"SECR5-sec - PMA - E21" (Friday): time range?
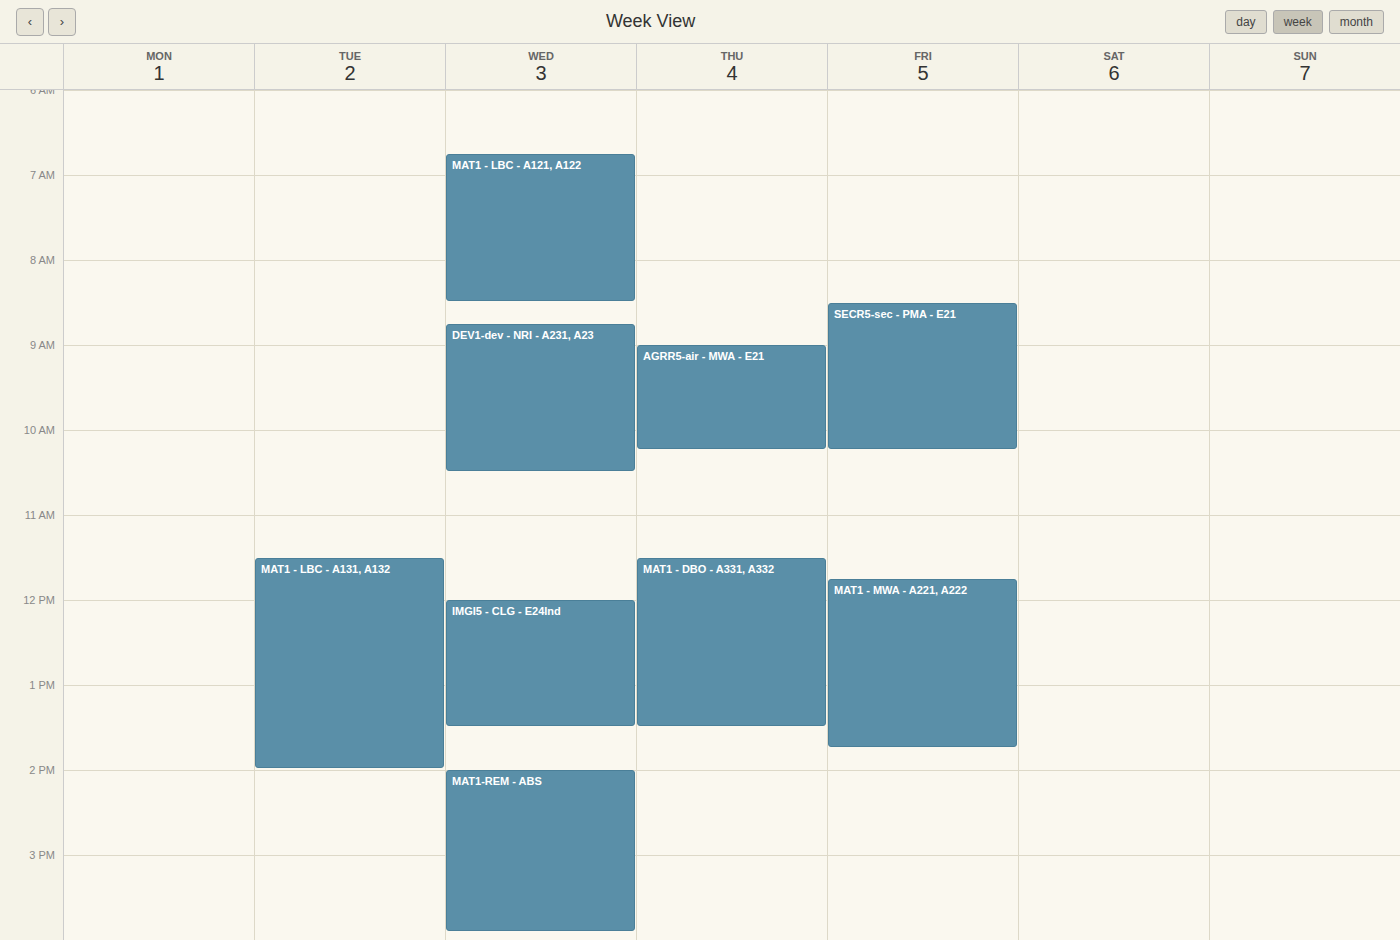
08:30 to 10:15